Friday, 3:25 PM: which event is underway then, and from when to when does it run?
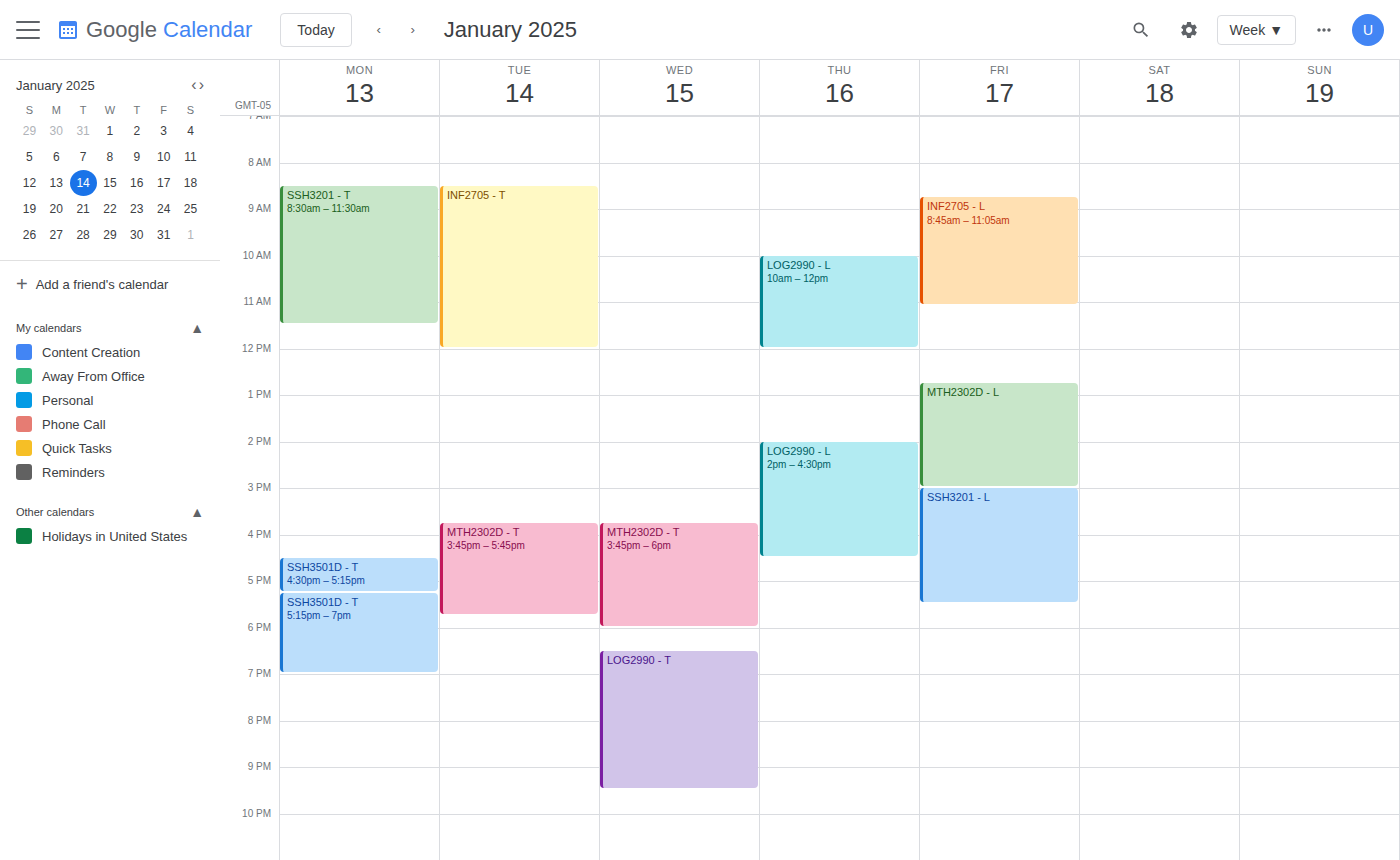
"SSH3201 - L", 3:00 PM to 5:30 PM